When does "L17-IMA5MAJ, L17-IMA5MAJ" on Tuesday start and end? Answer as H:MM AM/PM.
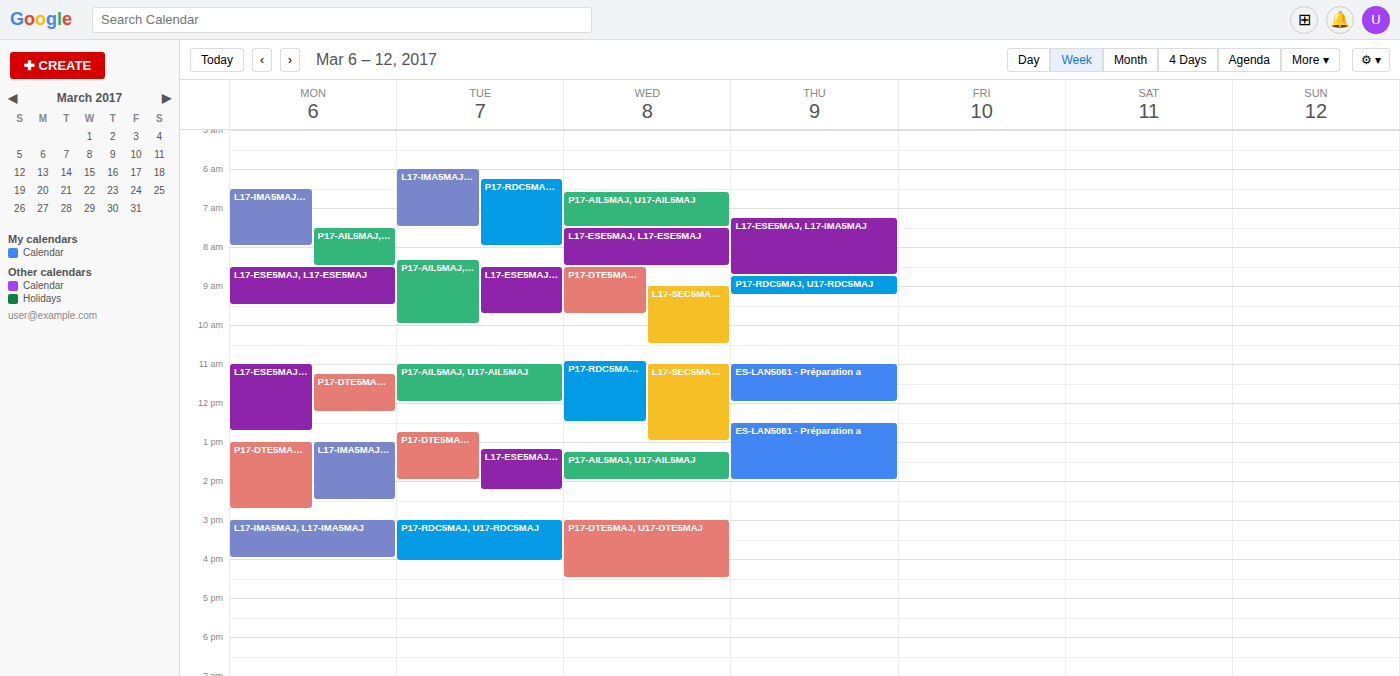
6:00 AM to 7:30 AM